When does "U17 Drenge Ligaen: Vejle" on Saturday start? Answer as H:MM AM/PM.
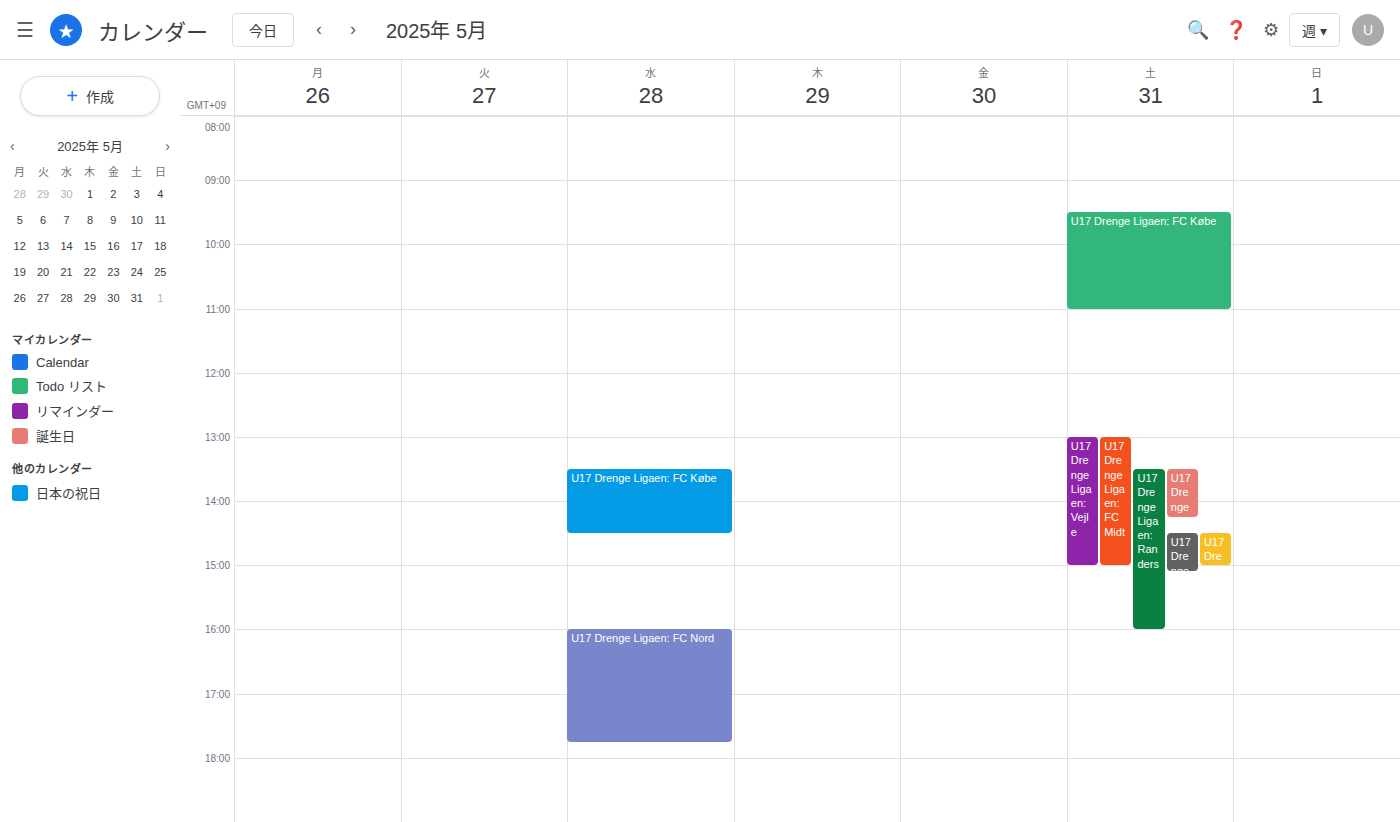
1:00 PM